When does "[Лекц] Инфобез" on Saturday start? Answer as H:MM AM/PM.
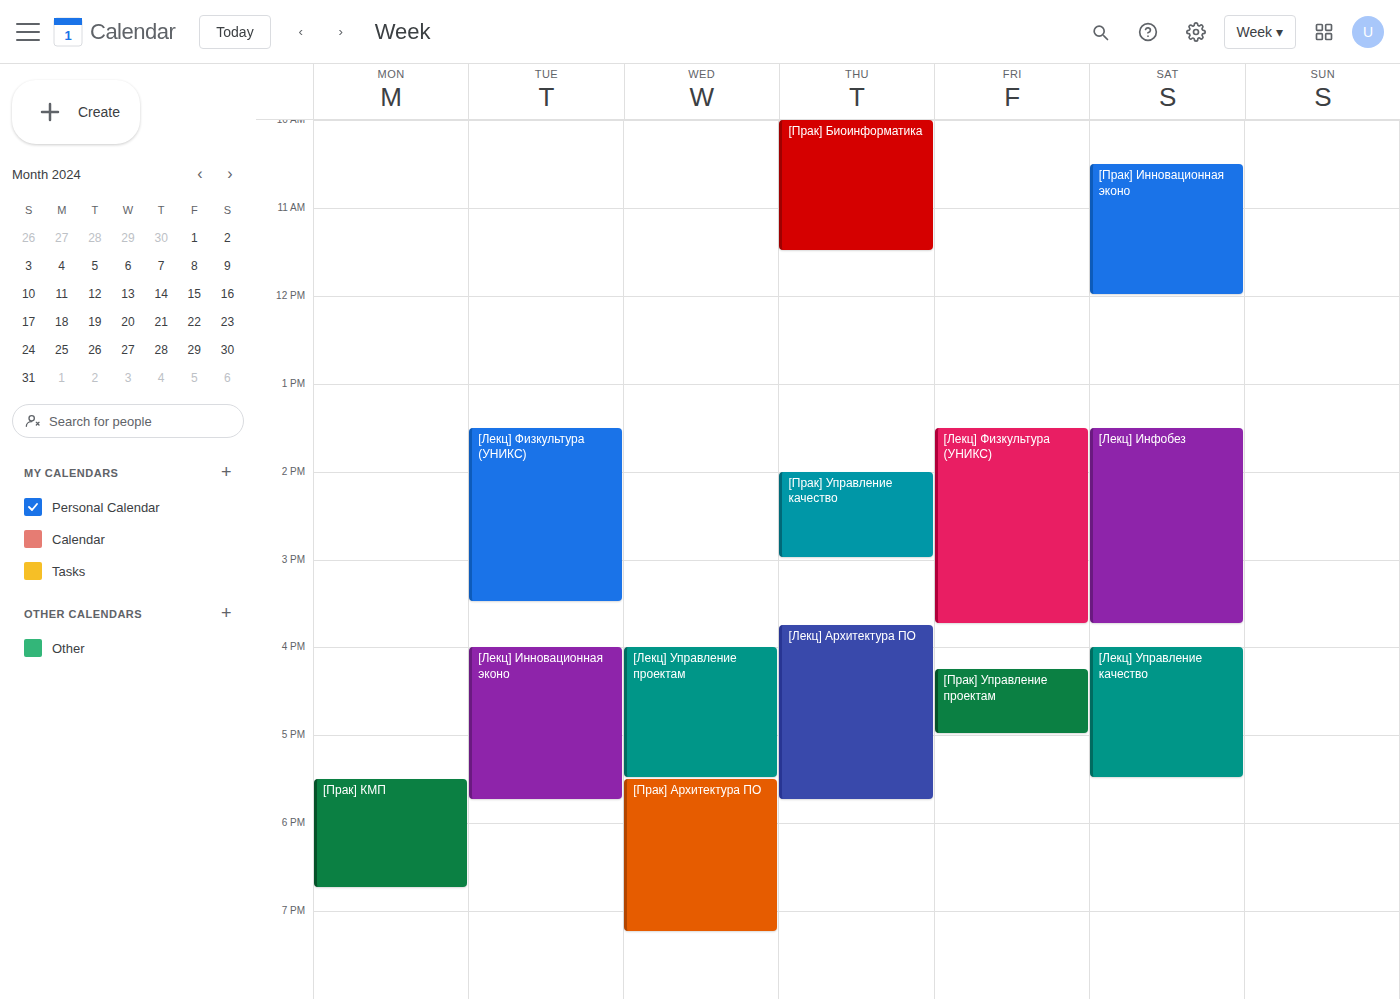
1:30 PM